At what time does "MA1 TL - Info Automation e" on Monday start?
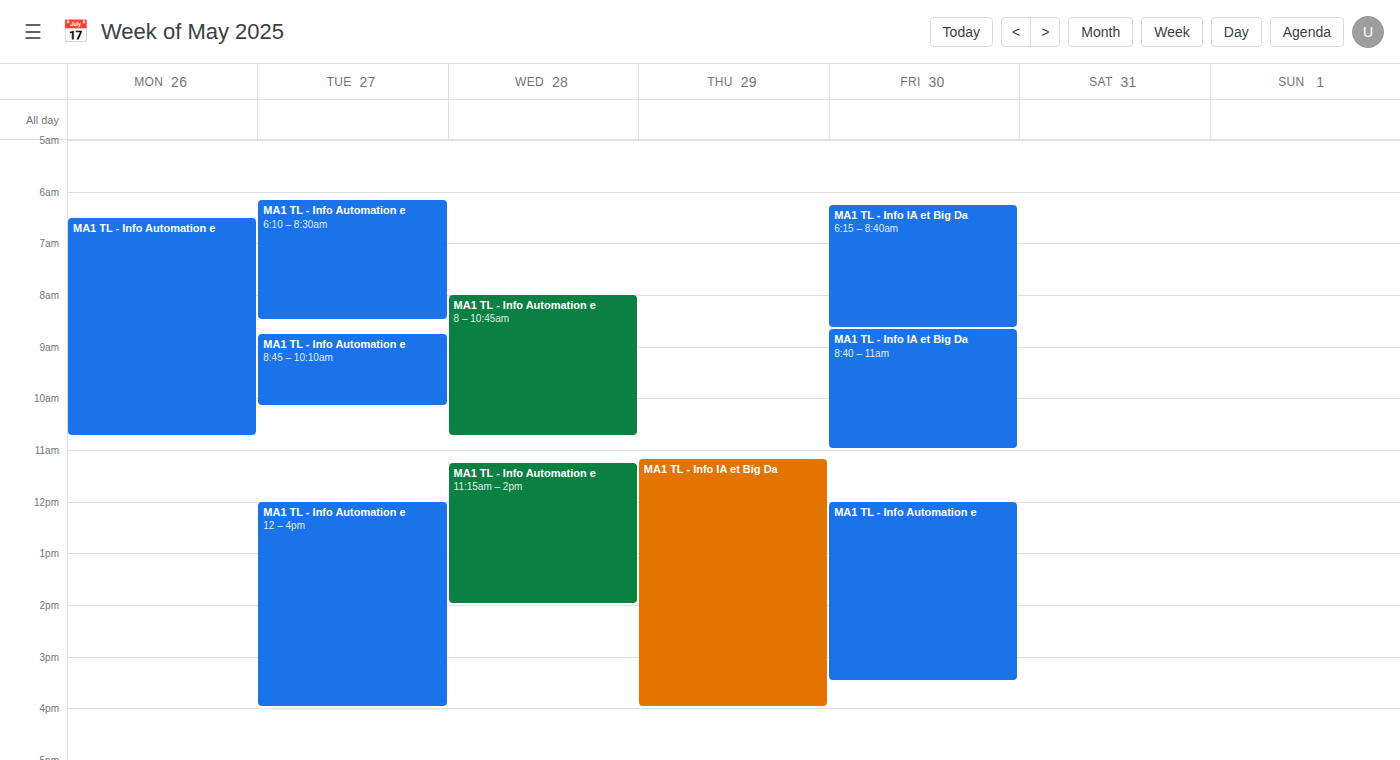
6:30 AM